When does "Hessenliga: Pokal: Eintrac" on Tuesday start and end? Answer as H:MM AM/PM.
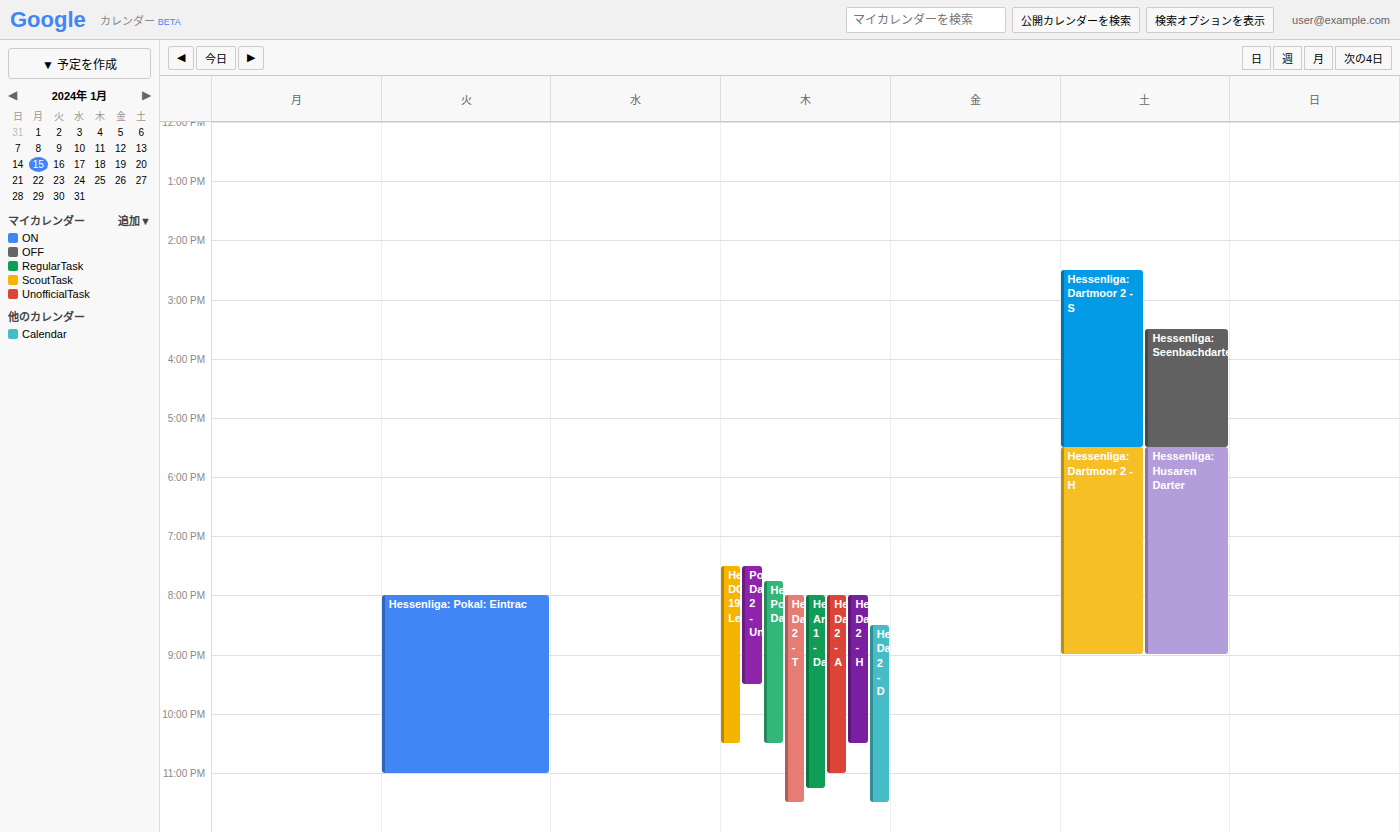
8:00 PM to 11:00 PM